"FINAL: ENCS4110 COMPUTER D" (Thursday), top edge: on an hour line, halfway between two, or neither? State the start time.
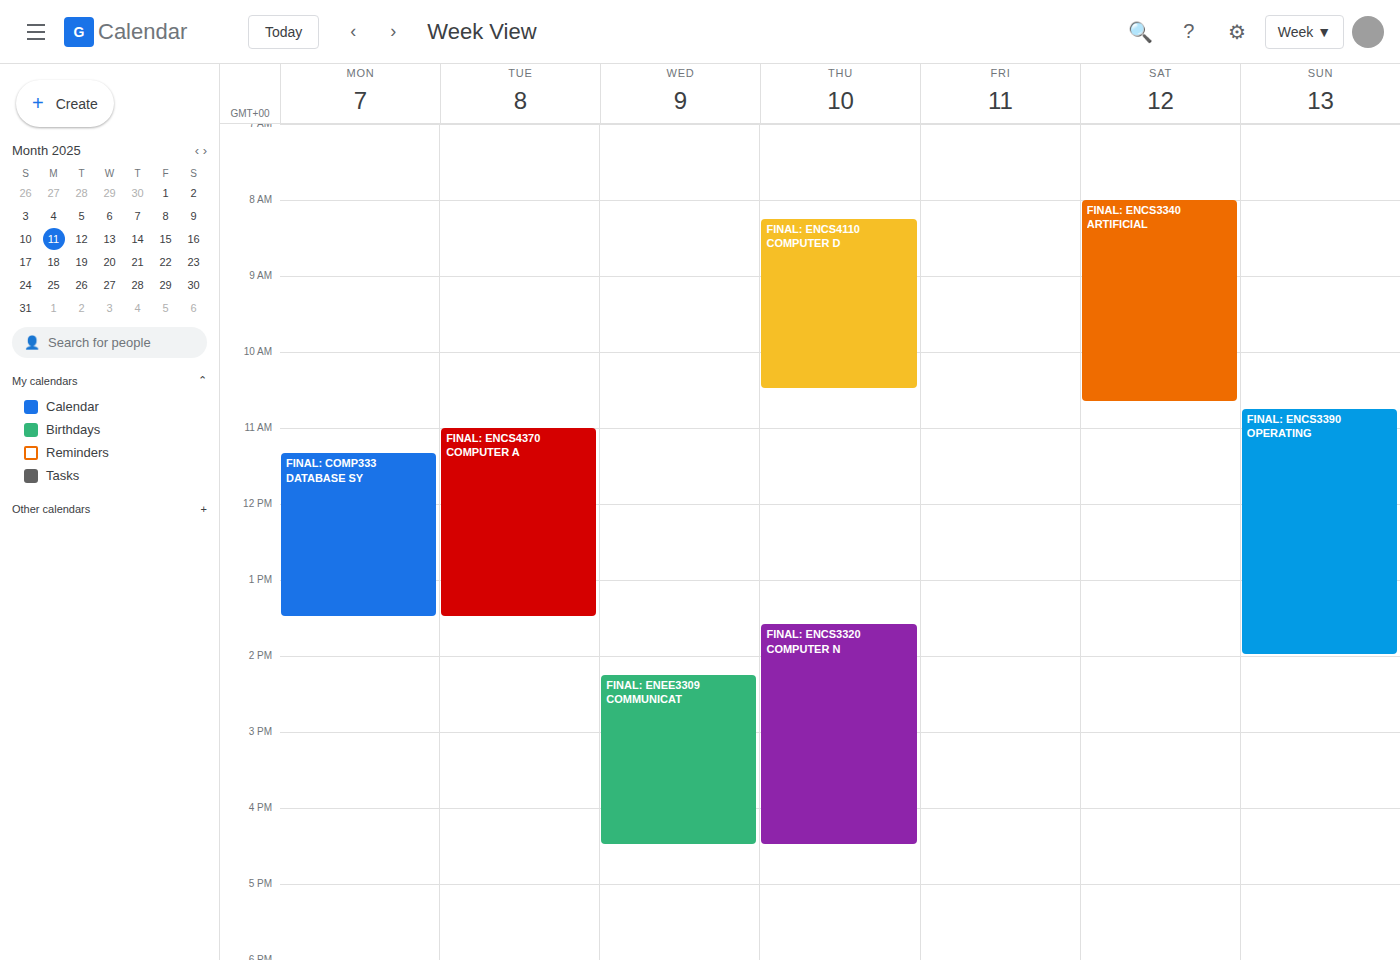
8:15 AM -- neither: a quarter of the way from the 8 AM line to the 9 AM line.